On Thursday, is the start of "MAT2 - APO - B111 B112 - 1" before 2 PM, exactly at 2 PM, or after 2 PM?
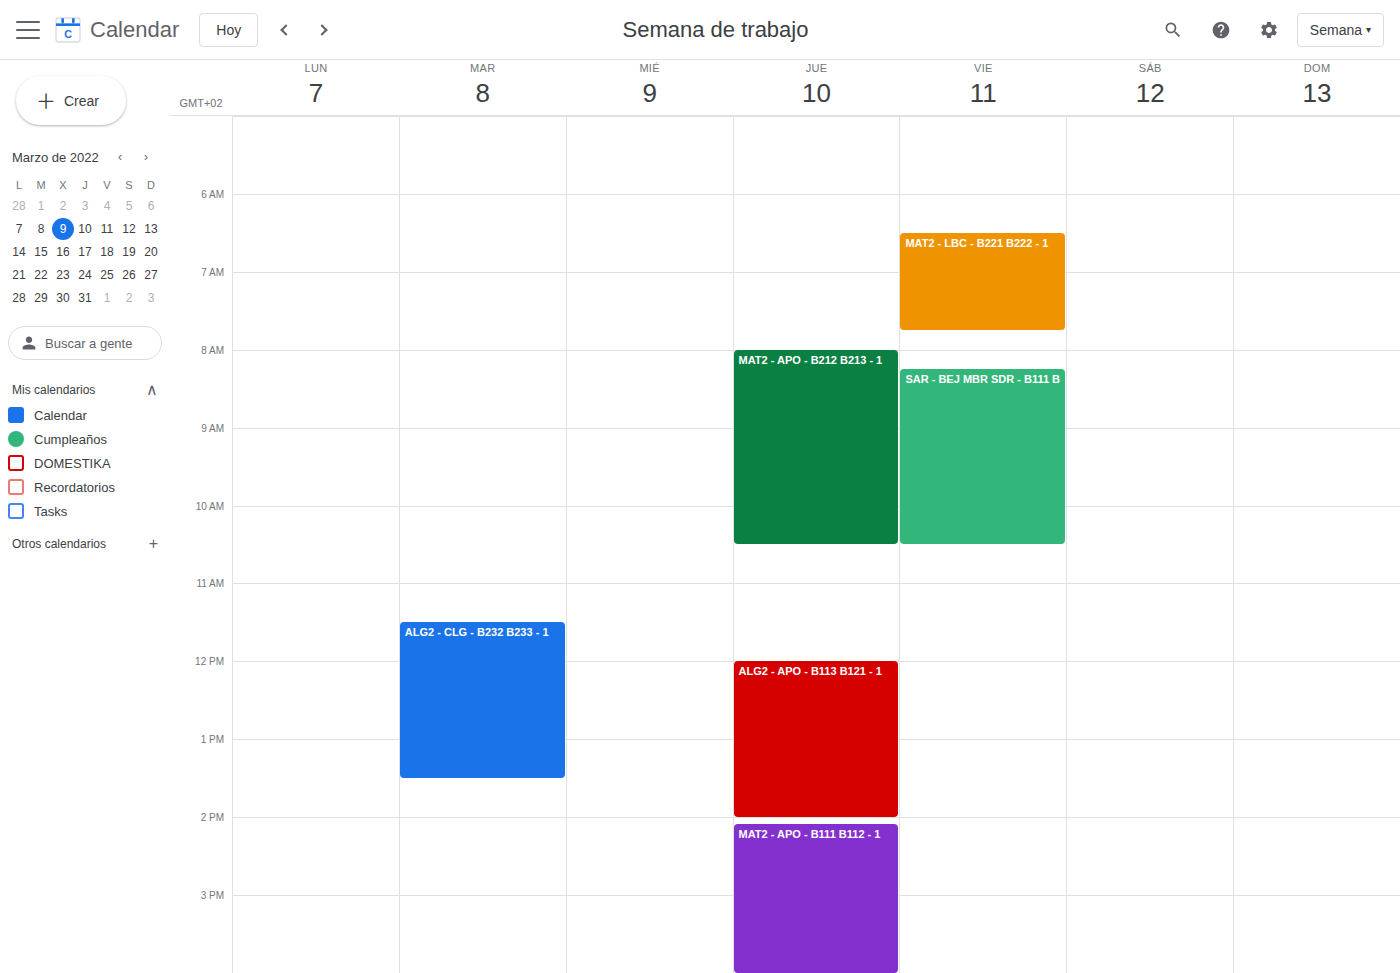
2:05 PM -- after 2 PM, 5 minutes below the 2 PM line.